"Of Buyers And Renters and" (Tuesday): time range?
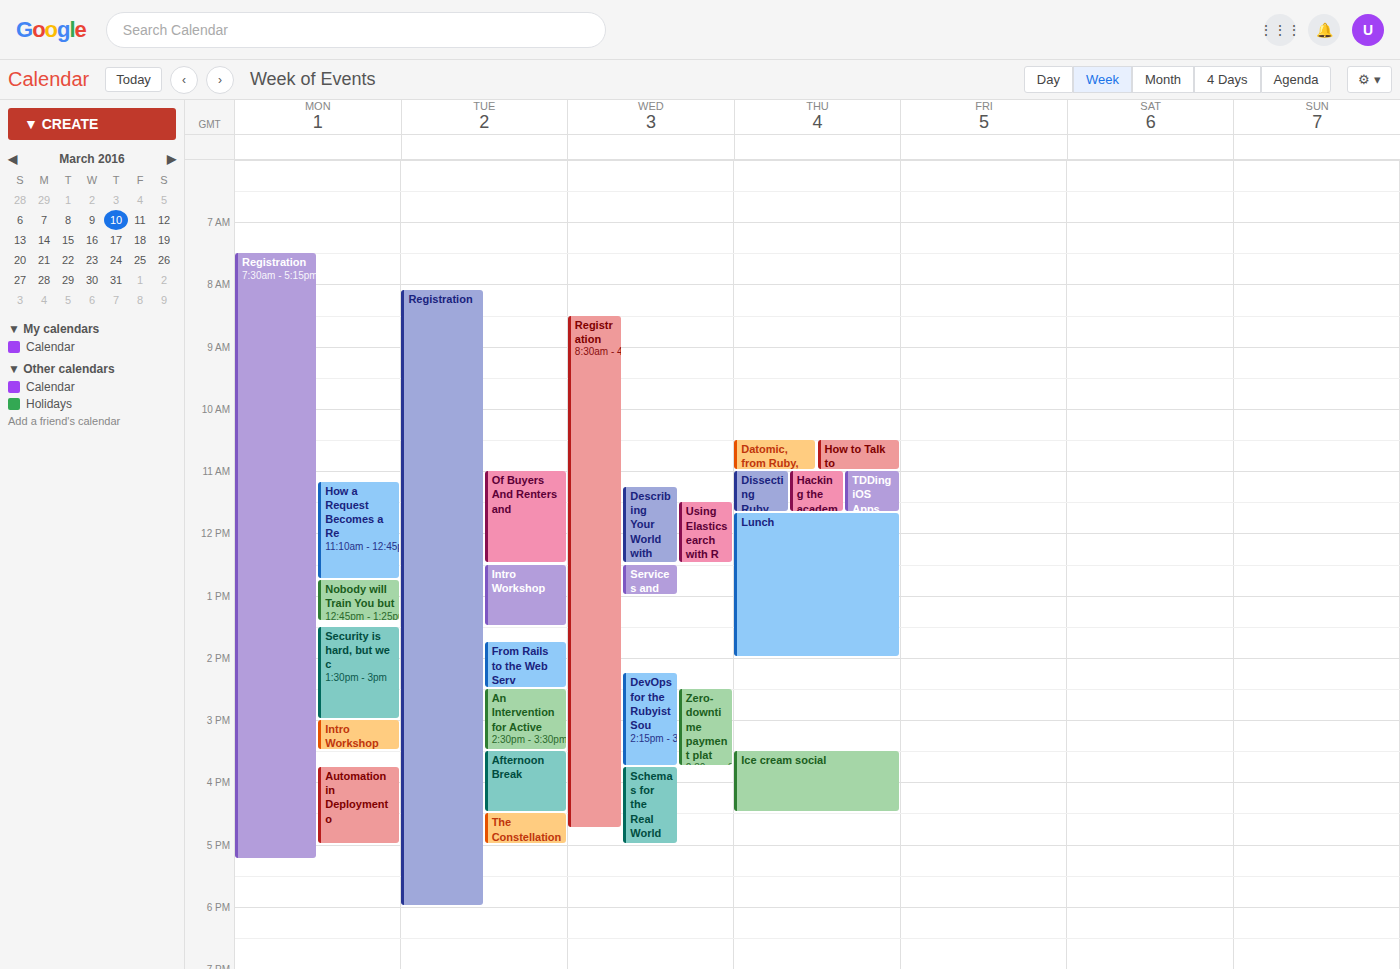
11:00 AM to 12:30 PM